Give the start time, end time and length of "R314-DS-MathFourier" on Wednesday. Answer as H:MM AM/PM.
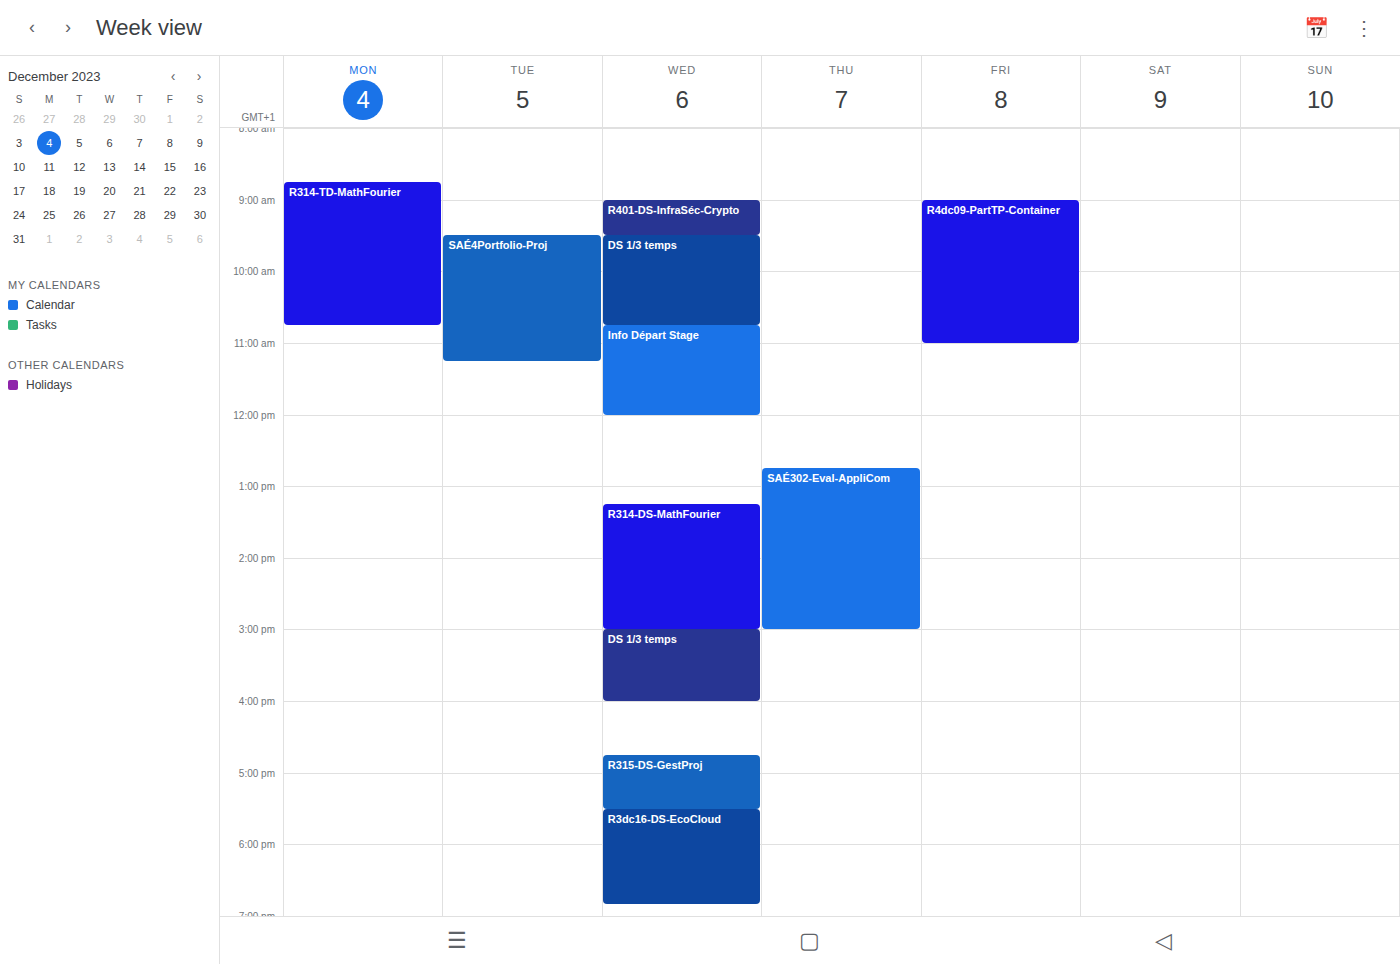
1:15 PM to 3:00 PM, 1 hour 45 minutes